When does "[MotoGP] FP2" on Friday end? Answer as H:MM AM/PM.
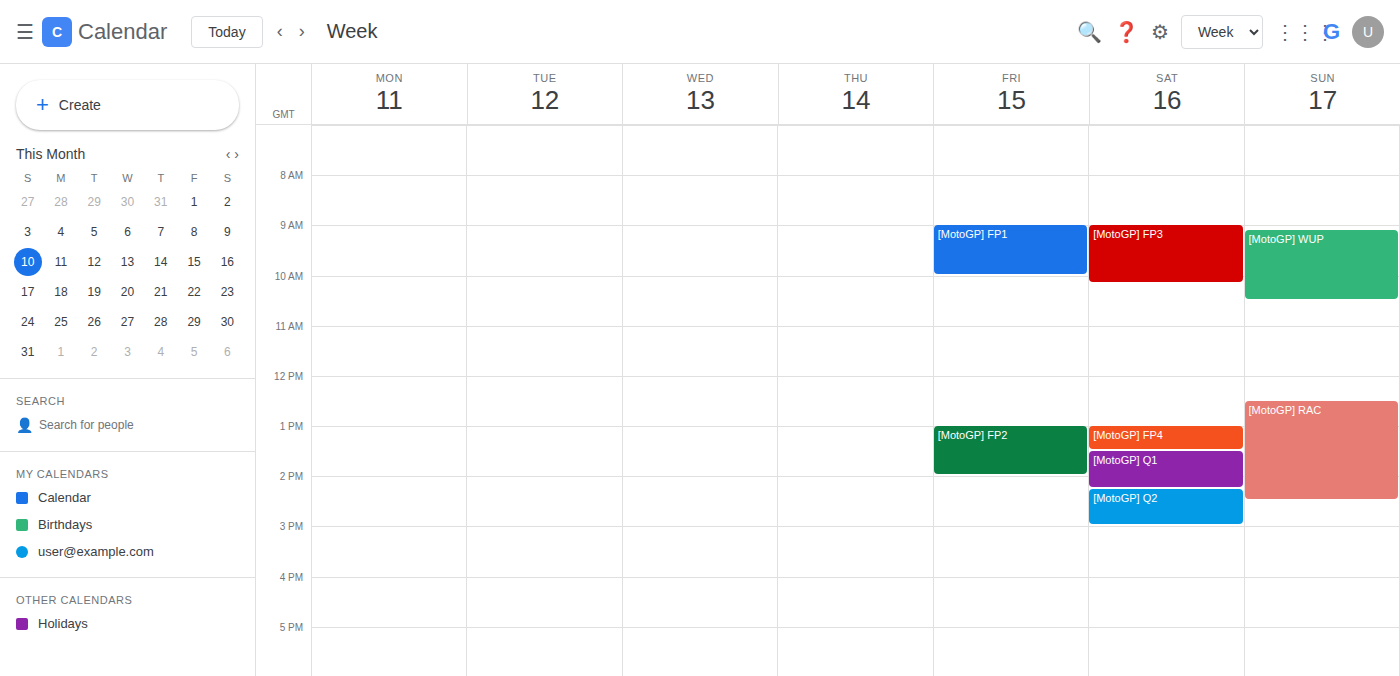
2:00 PM